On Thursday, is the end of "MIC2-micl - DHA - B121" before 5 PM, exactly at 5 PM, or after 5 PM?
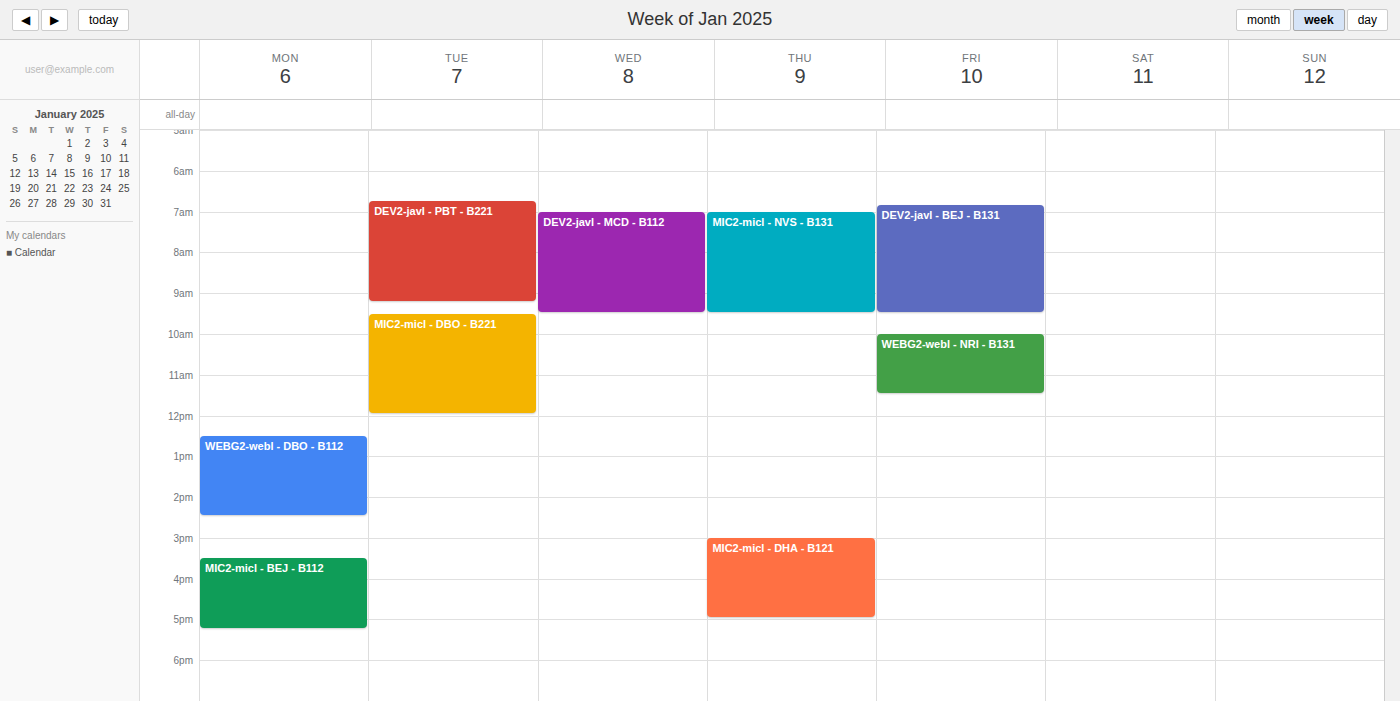
5:00 PM -- exactly at 5 PM, on the 5 PM line.